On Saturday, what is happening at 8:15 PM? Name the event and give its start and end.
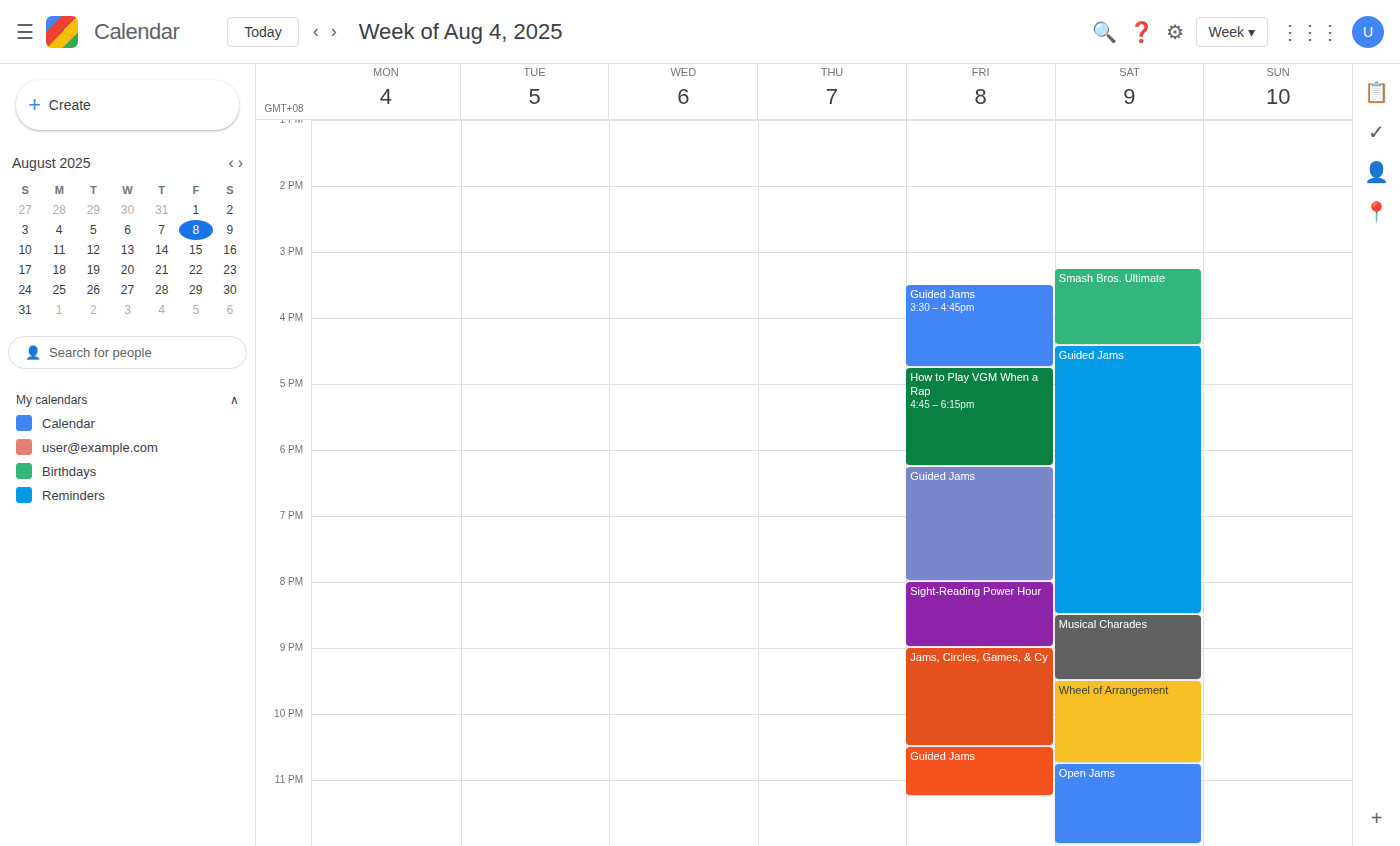
"Guided Jams", 4:25 PM to 8:30 PM